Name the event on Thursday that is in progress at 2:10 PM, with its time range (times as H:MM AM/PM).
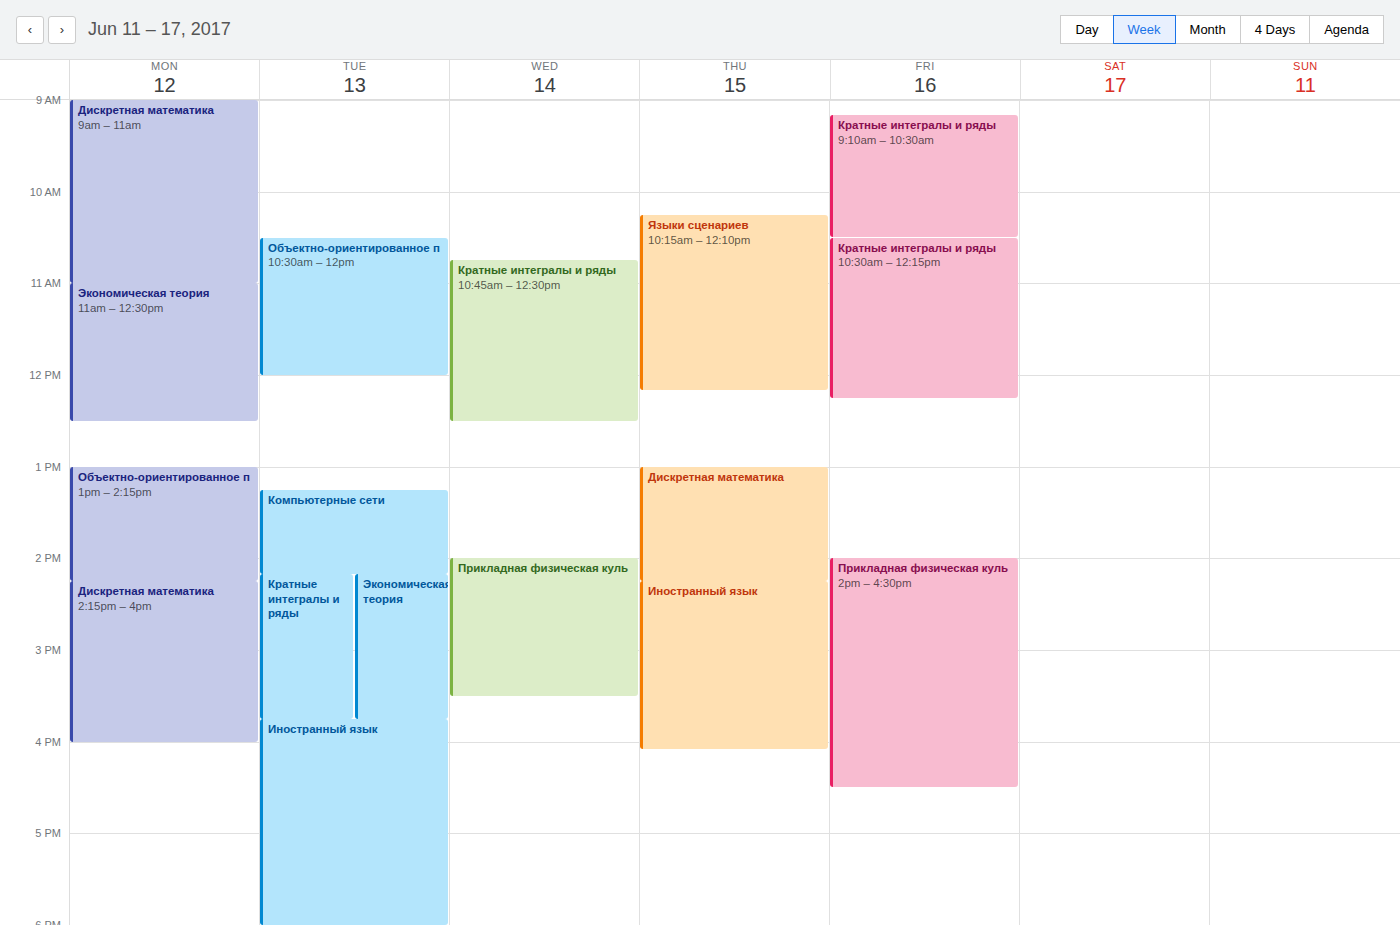
"Дискретная математика", 1:00 PM to 2:15 PM